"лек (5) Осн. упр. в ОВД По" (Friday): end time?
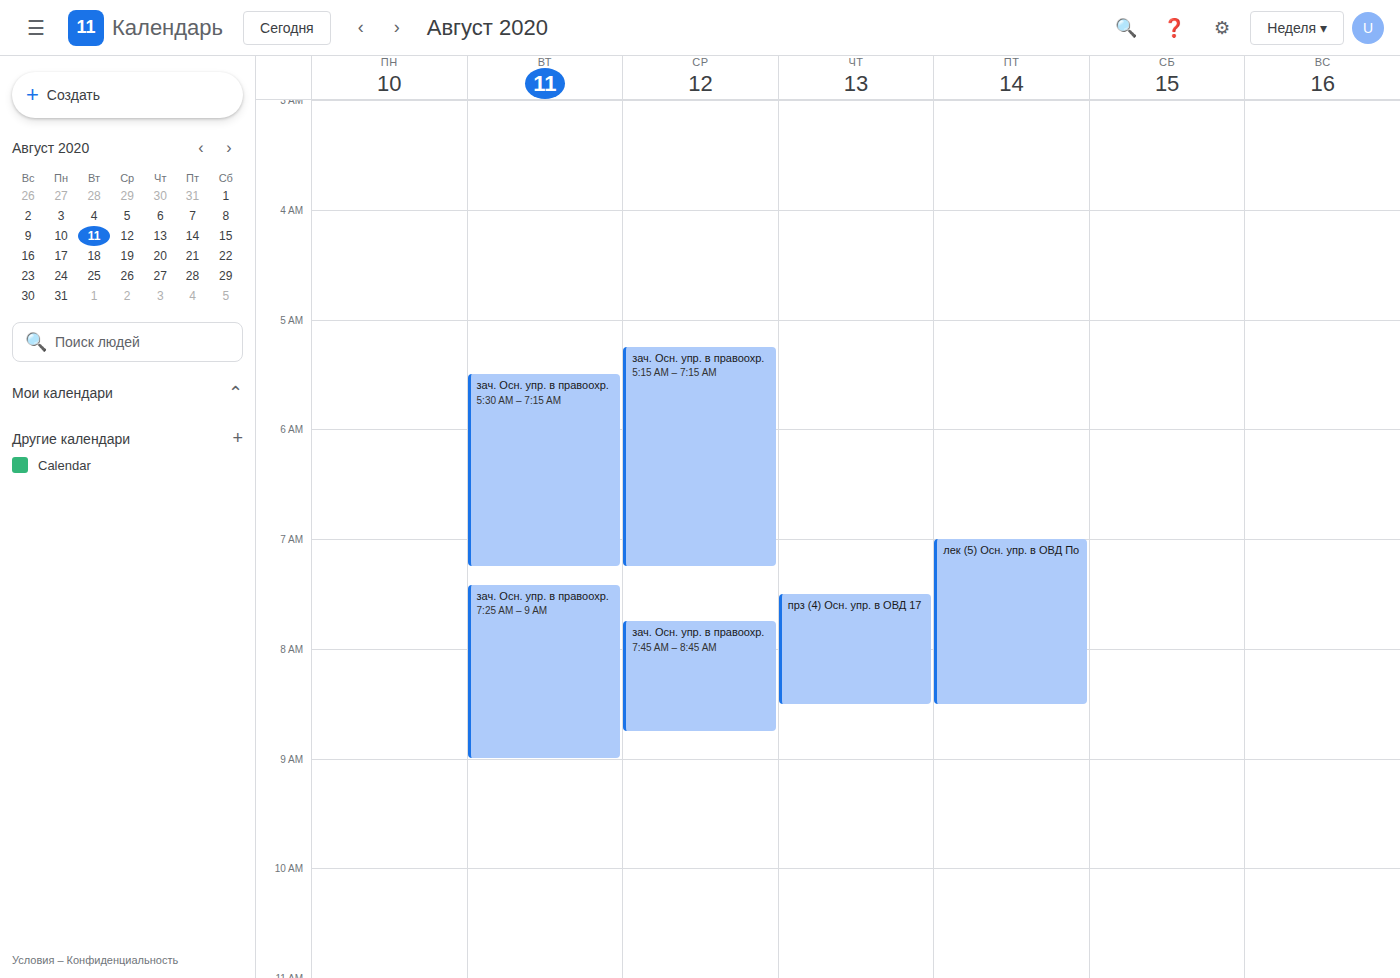
8:30 AM